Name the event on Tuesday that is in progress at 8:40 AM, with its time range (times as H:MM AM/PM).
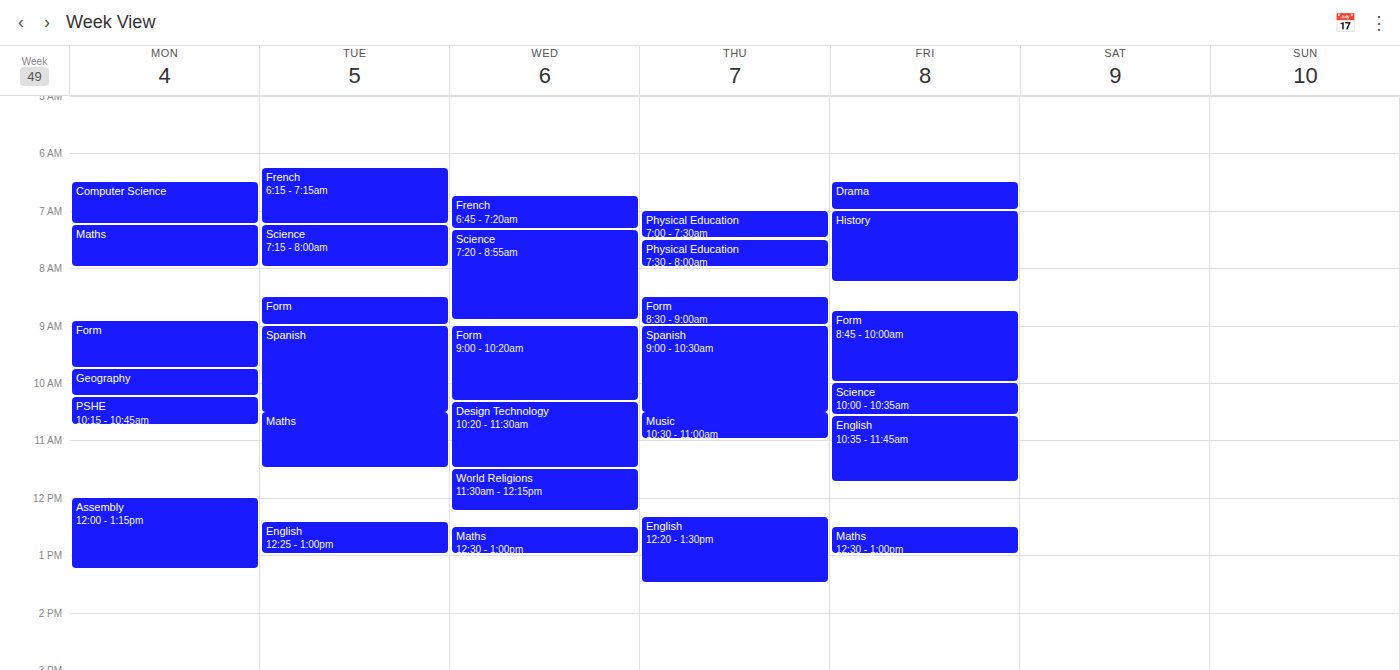
"Form", 8:30 AM to 9:00 AM